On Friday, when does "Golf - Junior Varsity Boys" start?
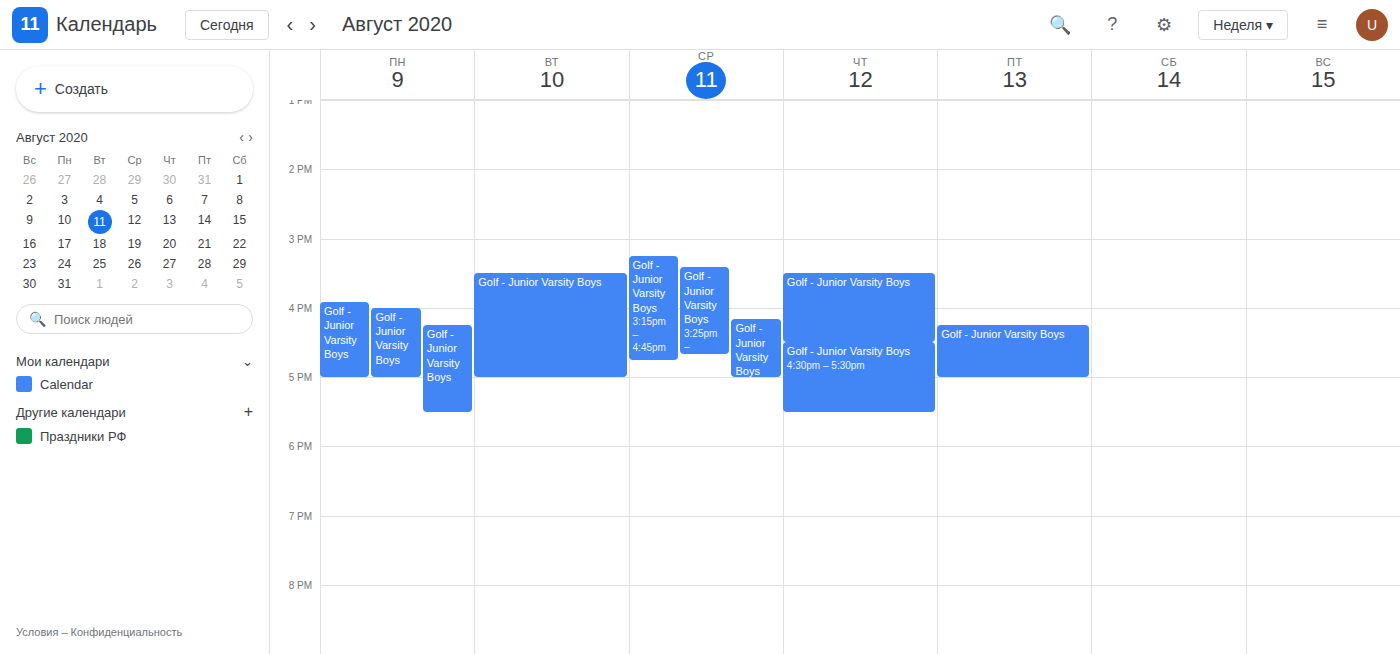
4:15 PM